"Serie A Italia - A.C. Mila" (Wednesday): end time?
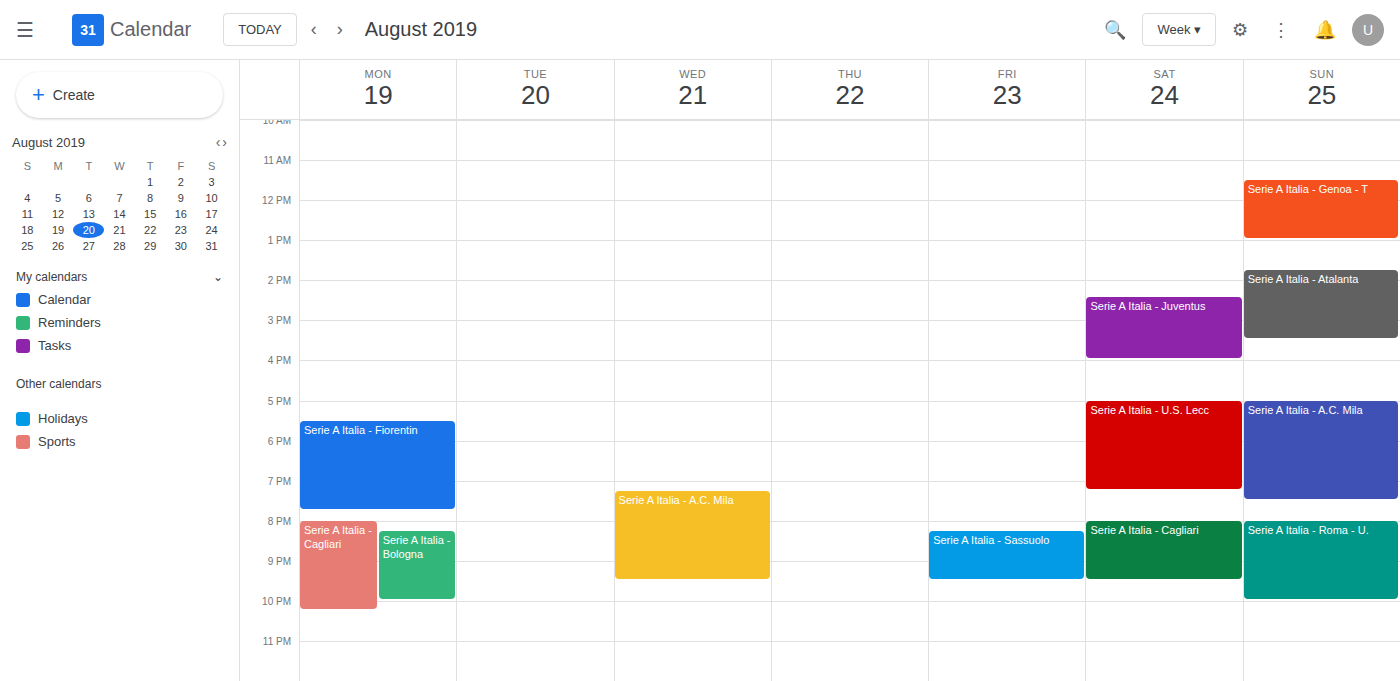
9:30 PM